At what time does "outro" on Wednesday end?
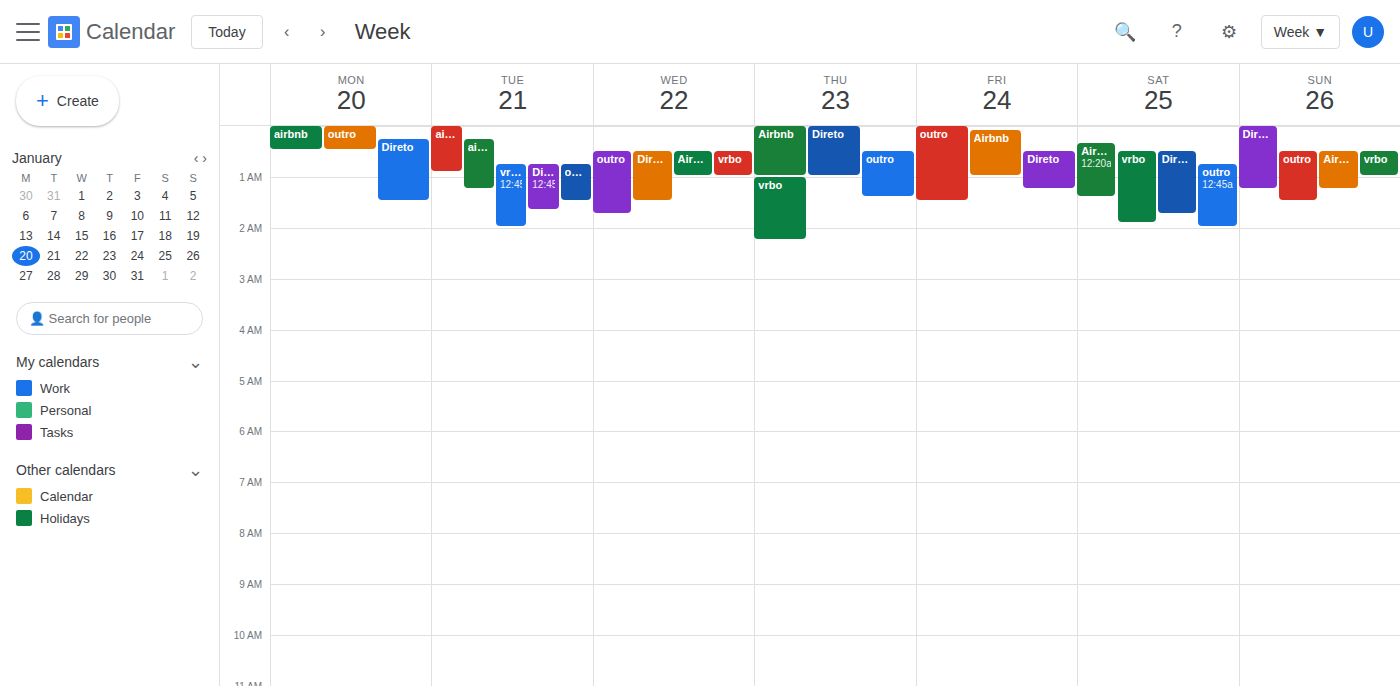
1:45 AM